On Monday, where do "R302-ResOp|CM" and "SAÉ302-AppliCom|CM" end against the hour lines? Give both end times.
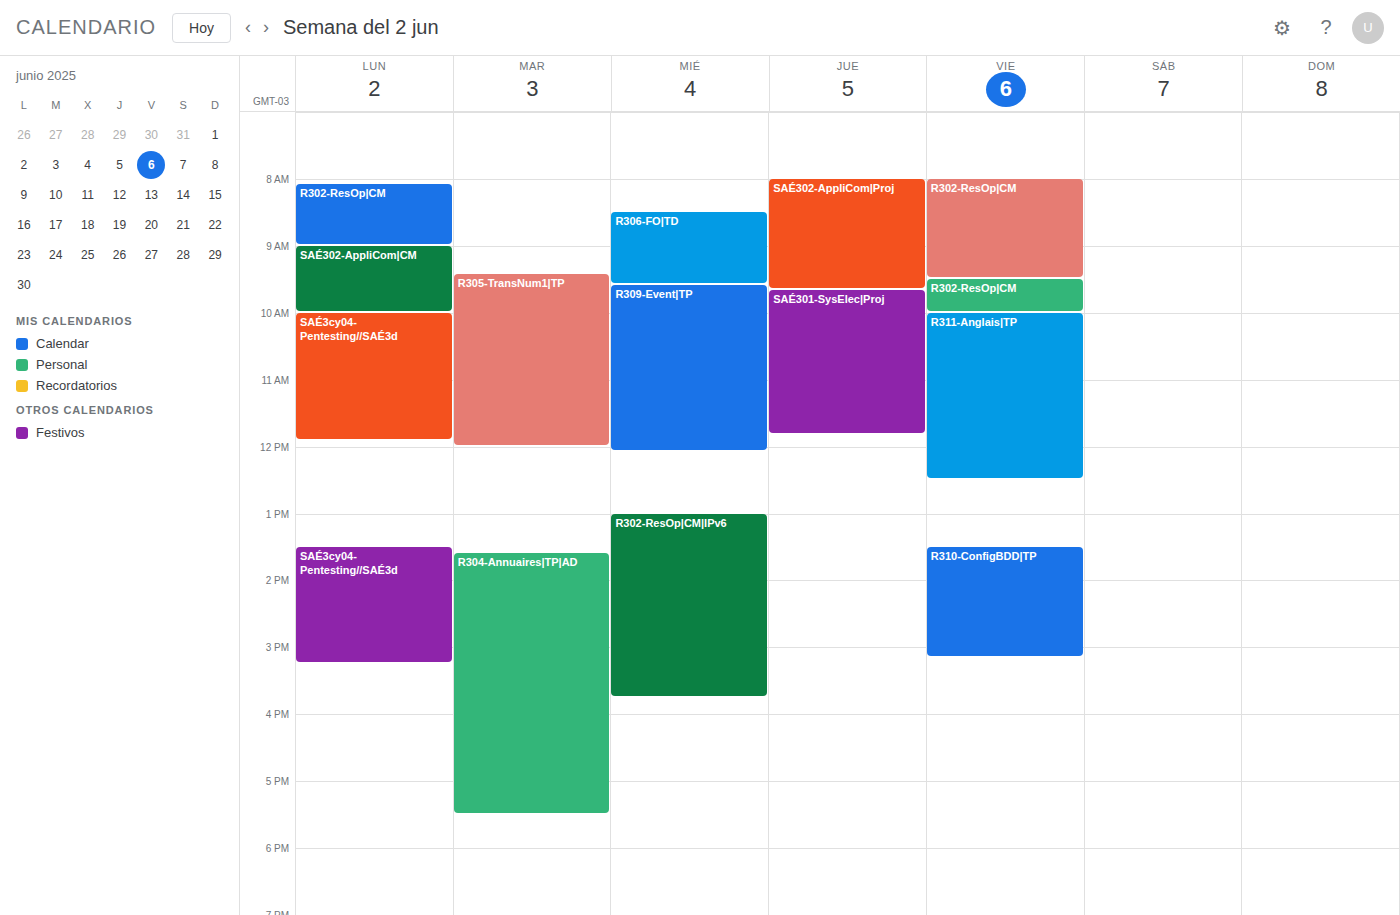
"R302-ResOp|CM": 9:00 AM, exactly on the 9 AM line. "SAÉ302-AppliCom|CM": 10:00 AM, exactly on the 10 AM line.